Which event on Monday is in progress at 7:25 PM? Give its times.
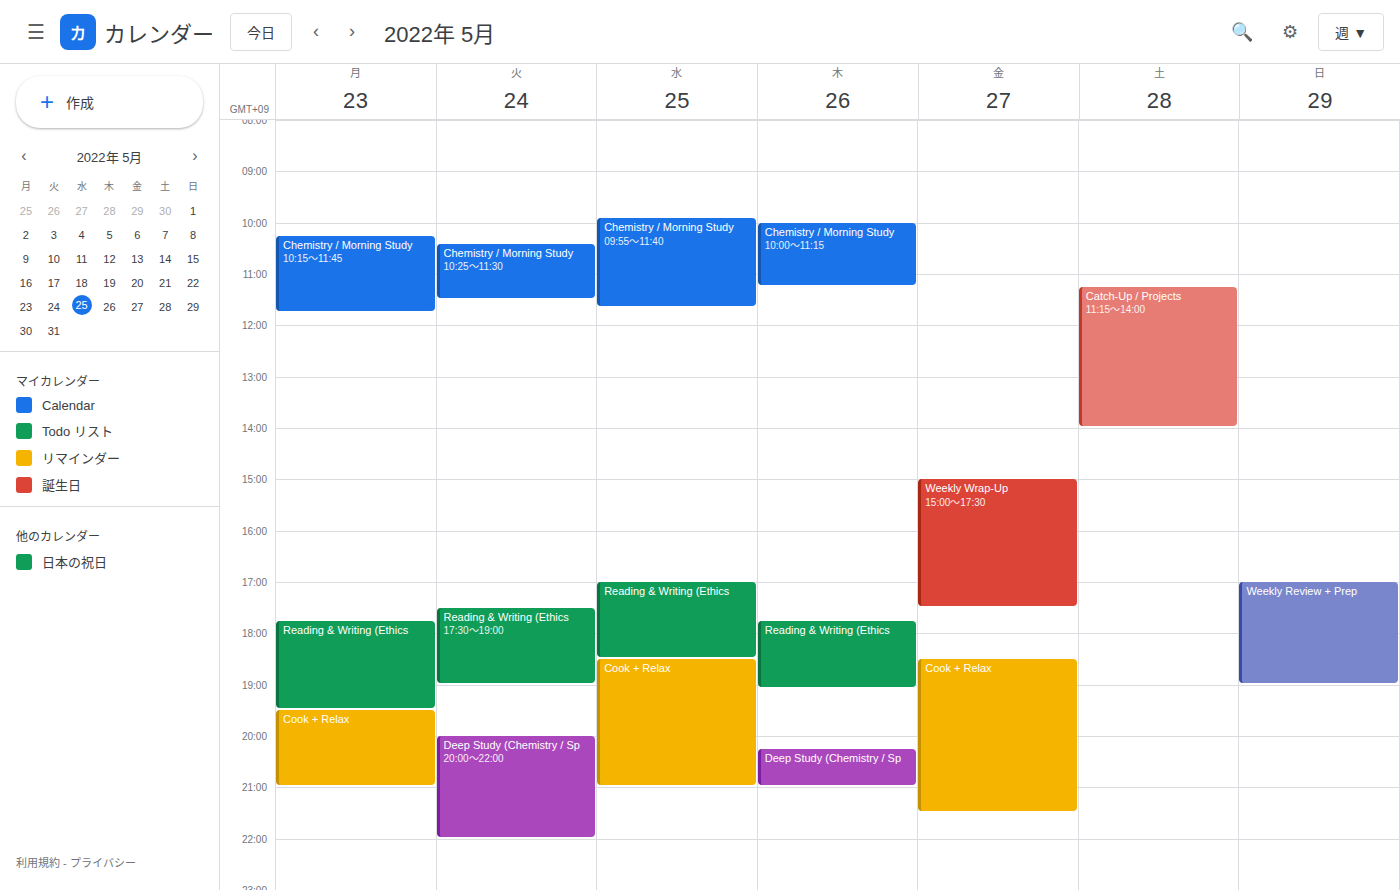
"Reading & Writing (Ethics", 5:45 PM to 7:30 PM